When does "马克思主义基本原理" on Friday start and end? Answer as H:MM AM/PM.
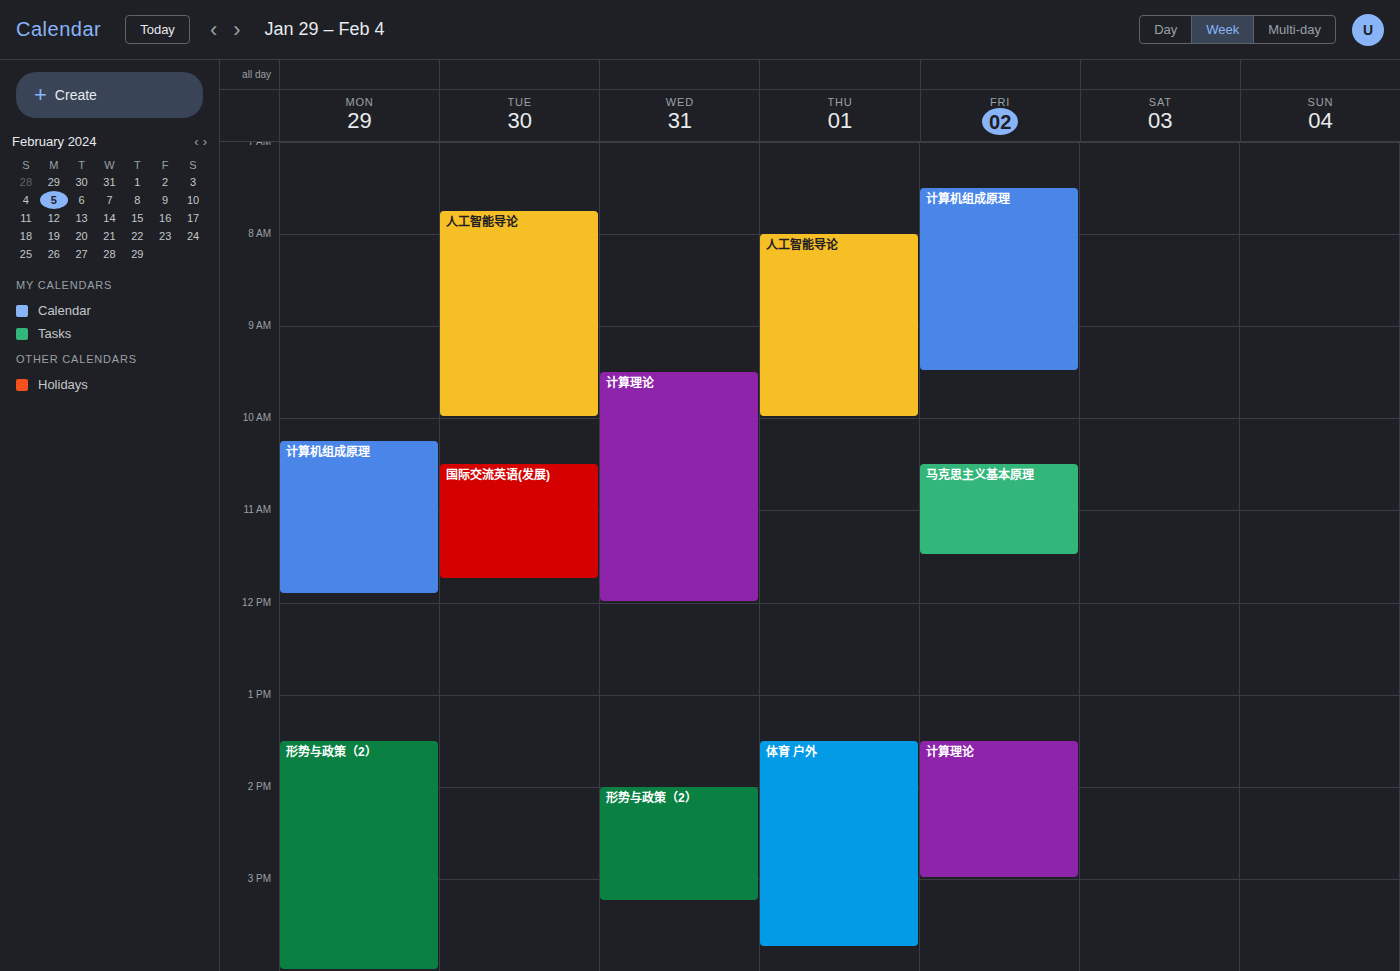
10:30 AM to 11:30 AM